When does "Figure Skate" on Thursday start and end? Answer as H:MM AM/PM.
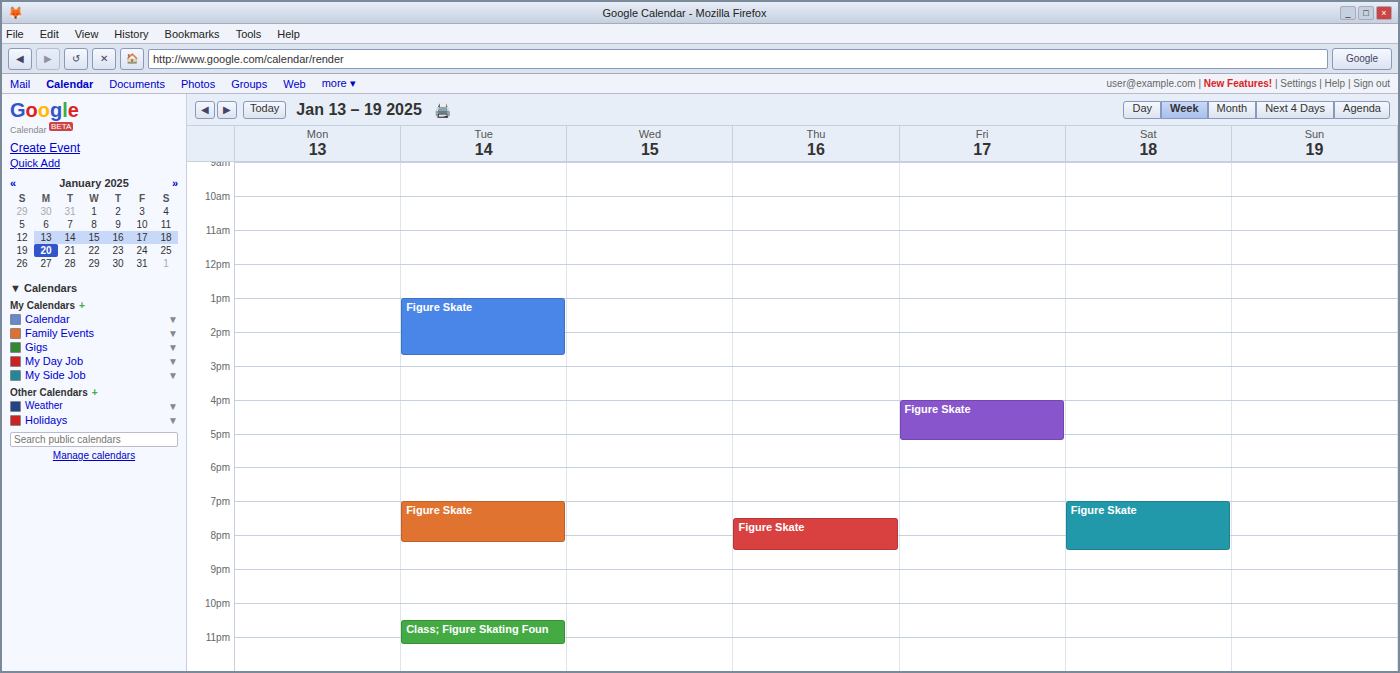
7:30 PM to 8:30 PM